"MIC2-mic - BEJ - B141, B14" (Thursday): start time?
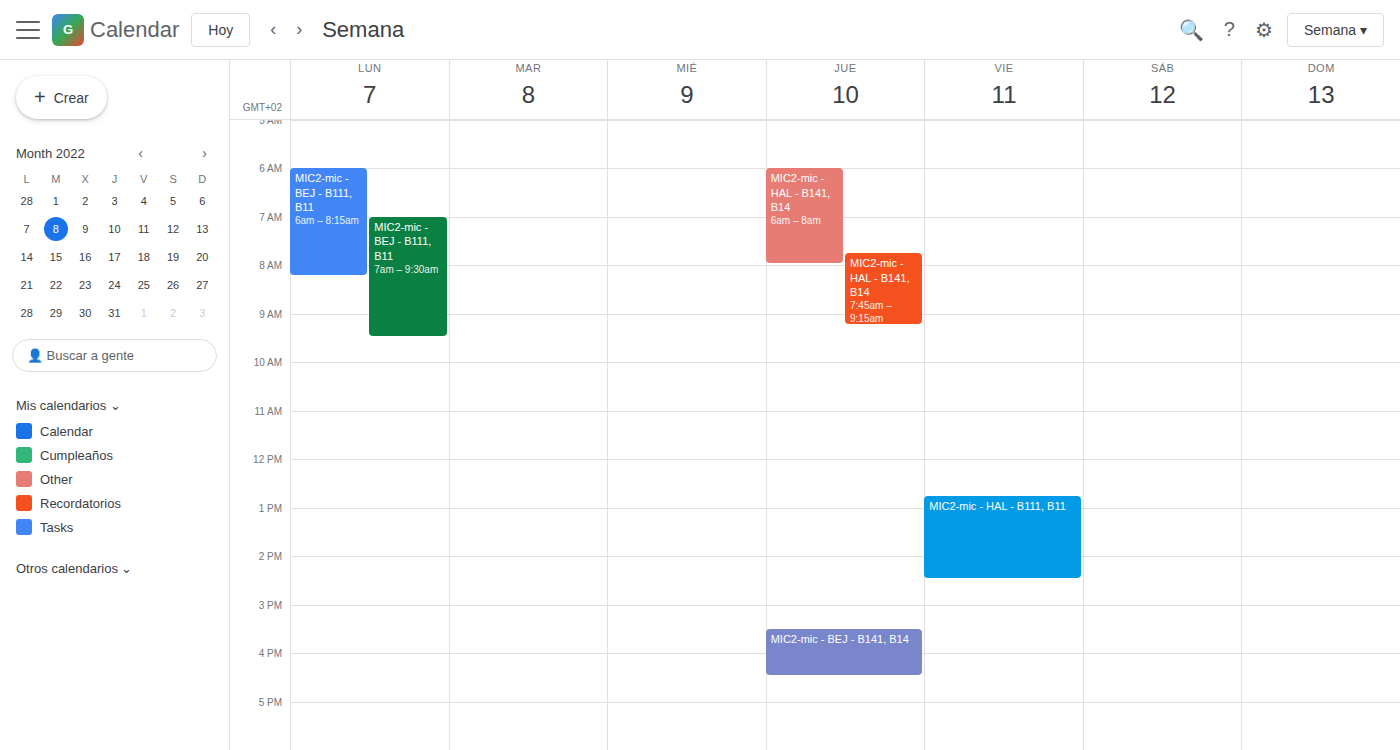
3:30 PM